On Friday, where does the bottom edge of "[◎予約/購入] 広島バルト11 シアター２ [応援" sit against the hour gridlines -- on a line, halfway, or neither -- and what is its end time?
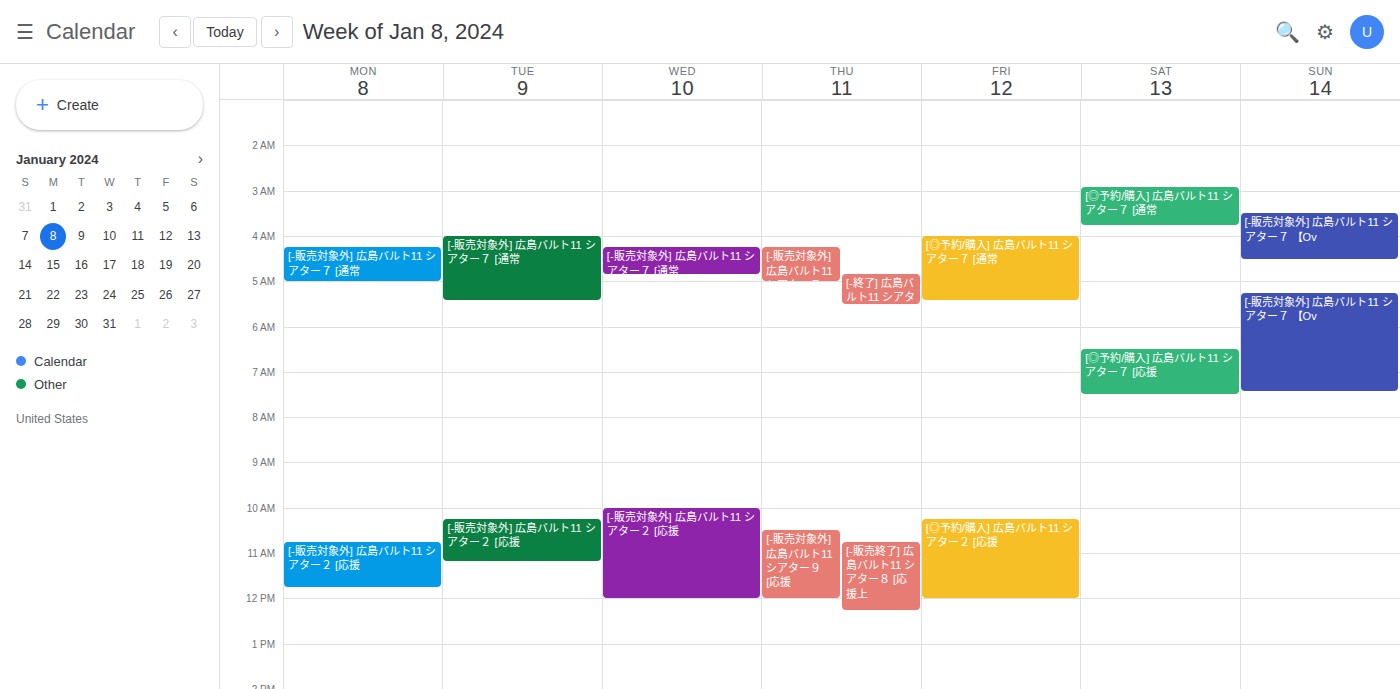
12:00 -- exactly on the 12:00 line.